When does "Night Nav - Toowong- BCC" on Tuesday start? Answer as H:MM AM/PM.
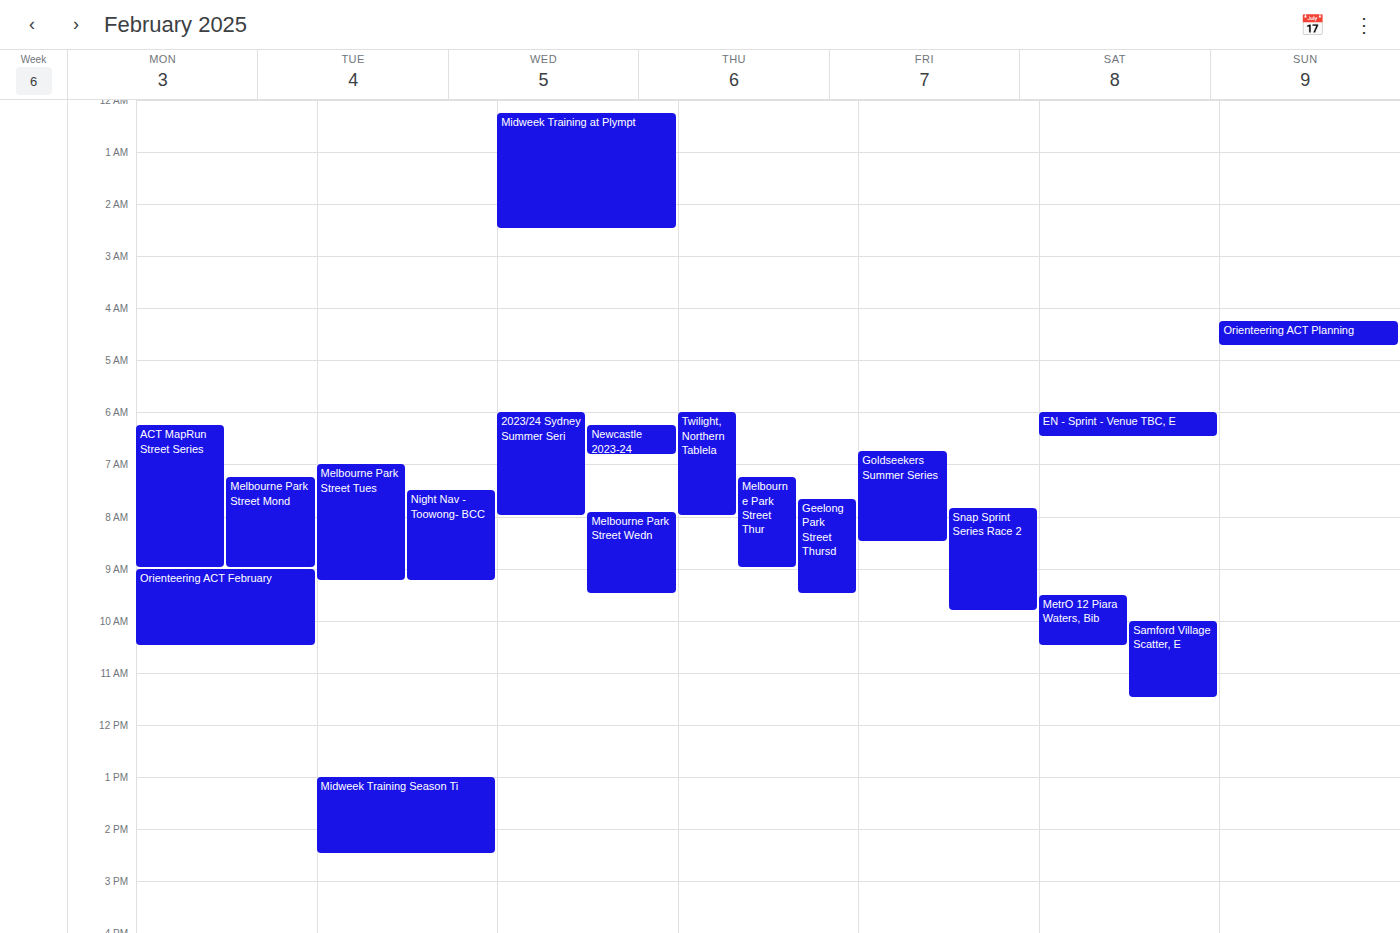
7:30 AM